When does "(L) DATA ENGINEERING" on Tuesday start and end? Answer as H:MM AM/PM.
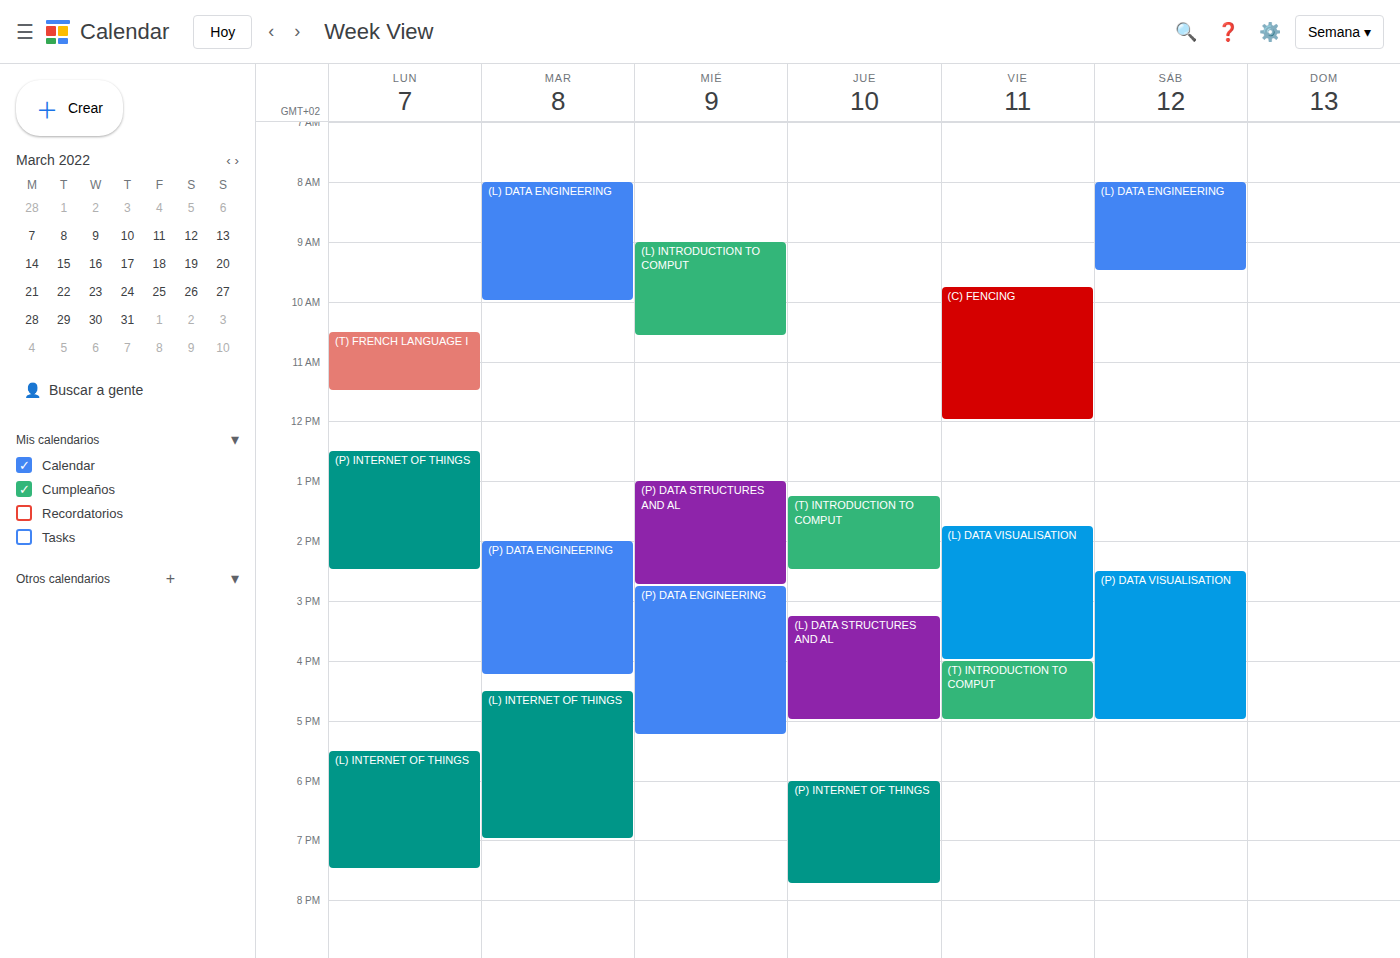
8:00 AM to 10:00 AM